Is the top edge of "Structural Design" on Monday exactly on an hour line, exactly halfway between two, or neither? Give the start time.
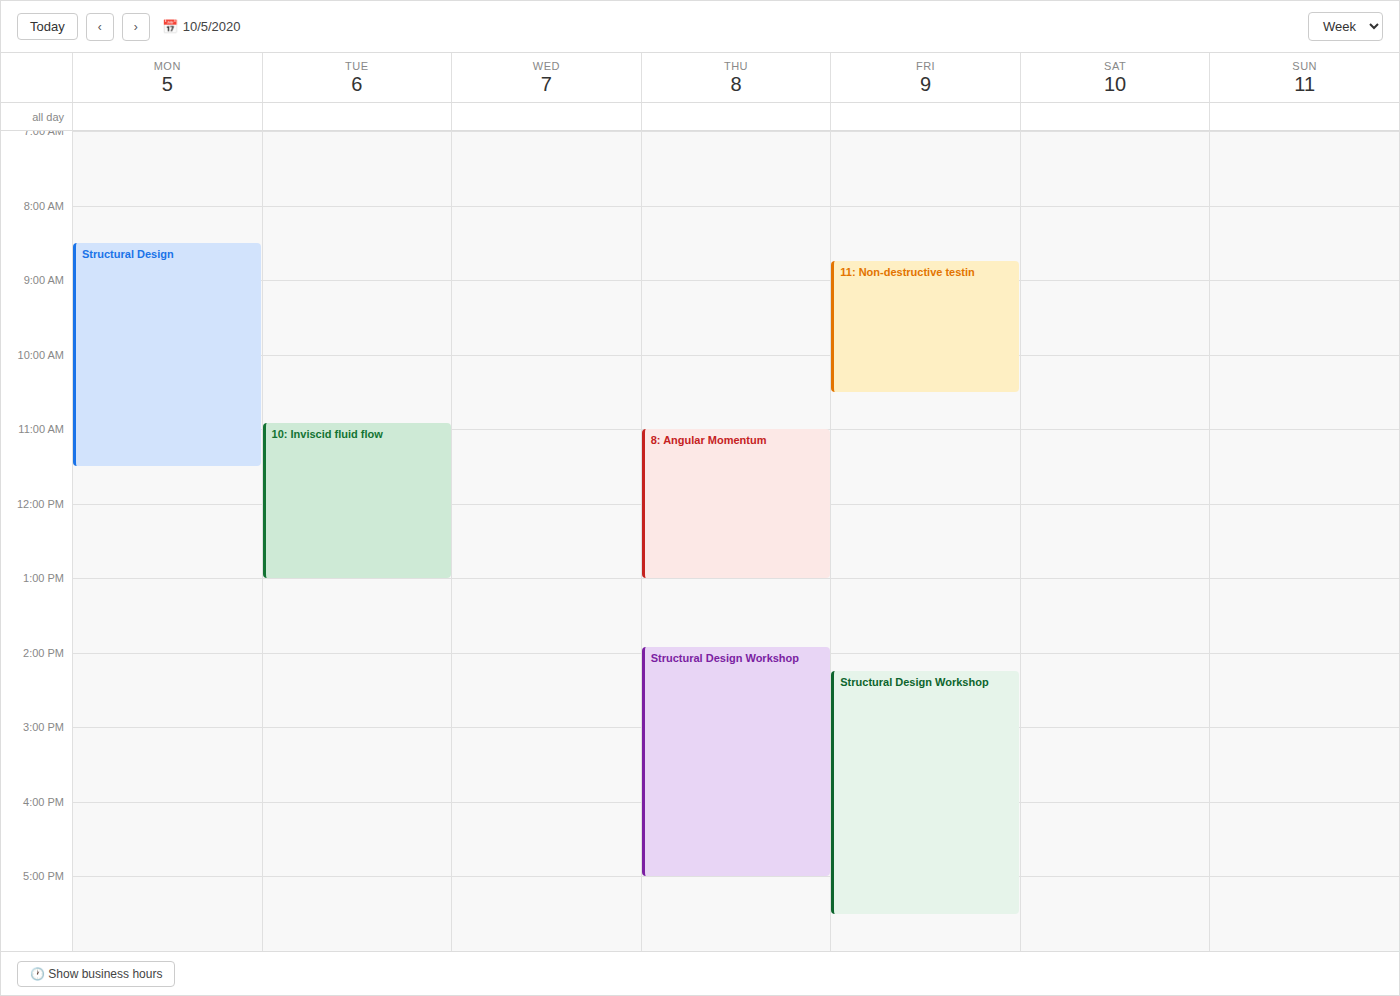
8:30 AM -- halfway between the 8 AM and 9 AM lines.